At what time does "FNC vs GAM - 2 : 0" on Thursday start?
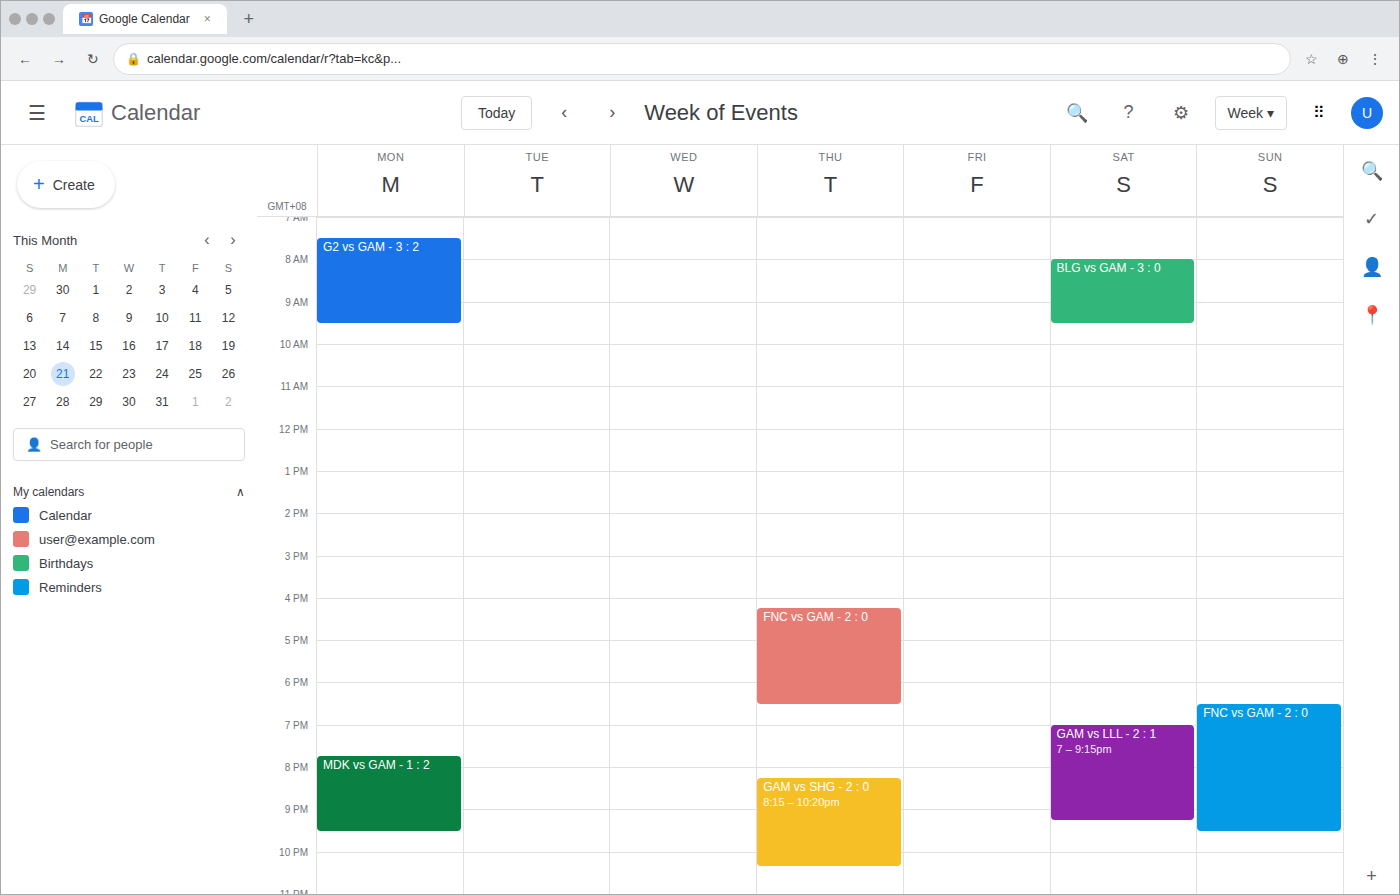
16:15